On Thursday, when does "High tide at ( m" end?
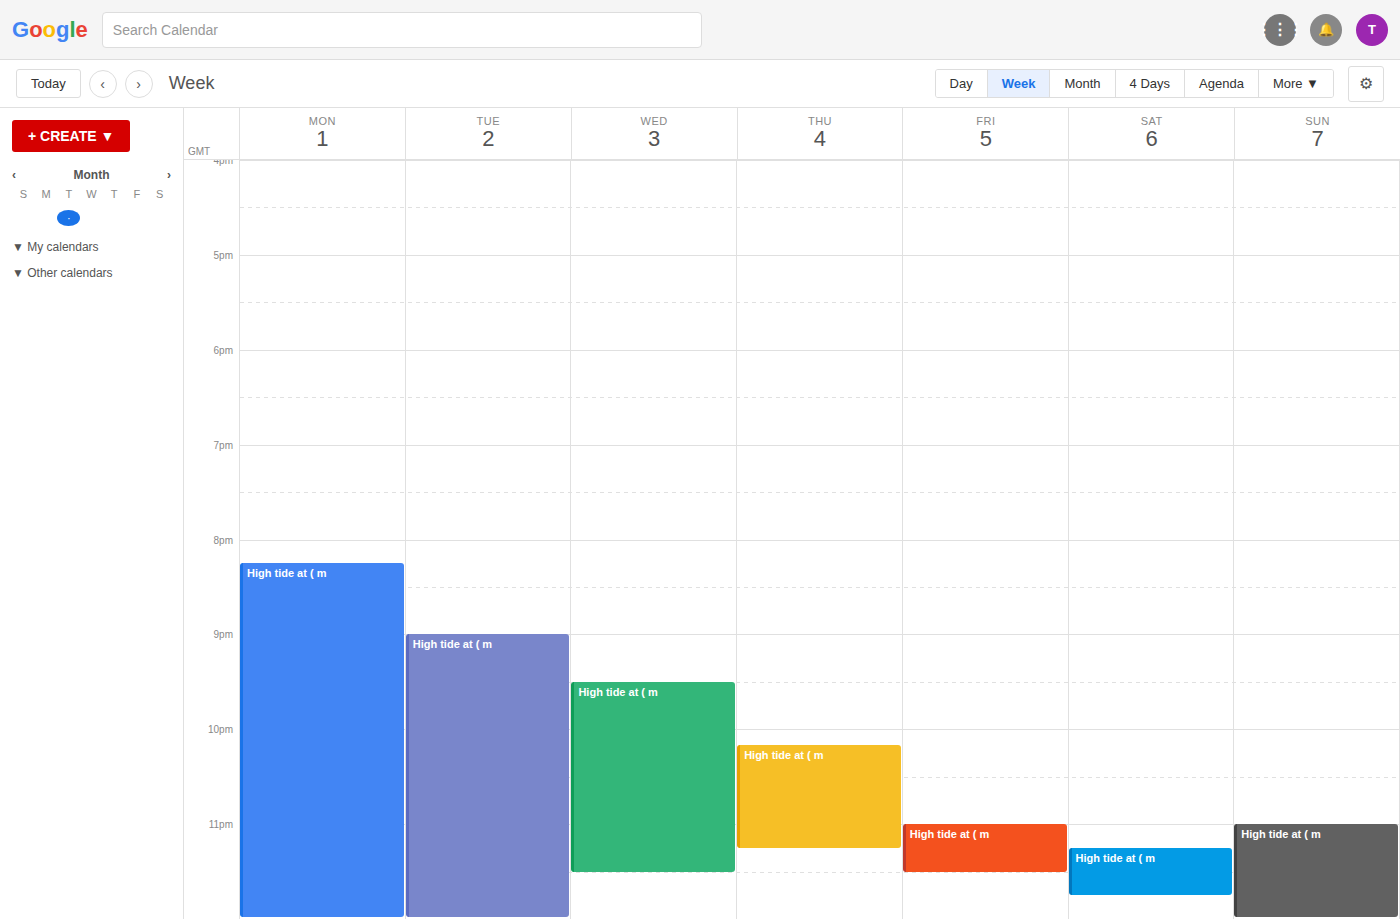
11:15 PM